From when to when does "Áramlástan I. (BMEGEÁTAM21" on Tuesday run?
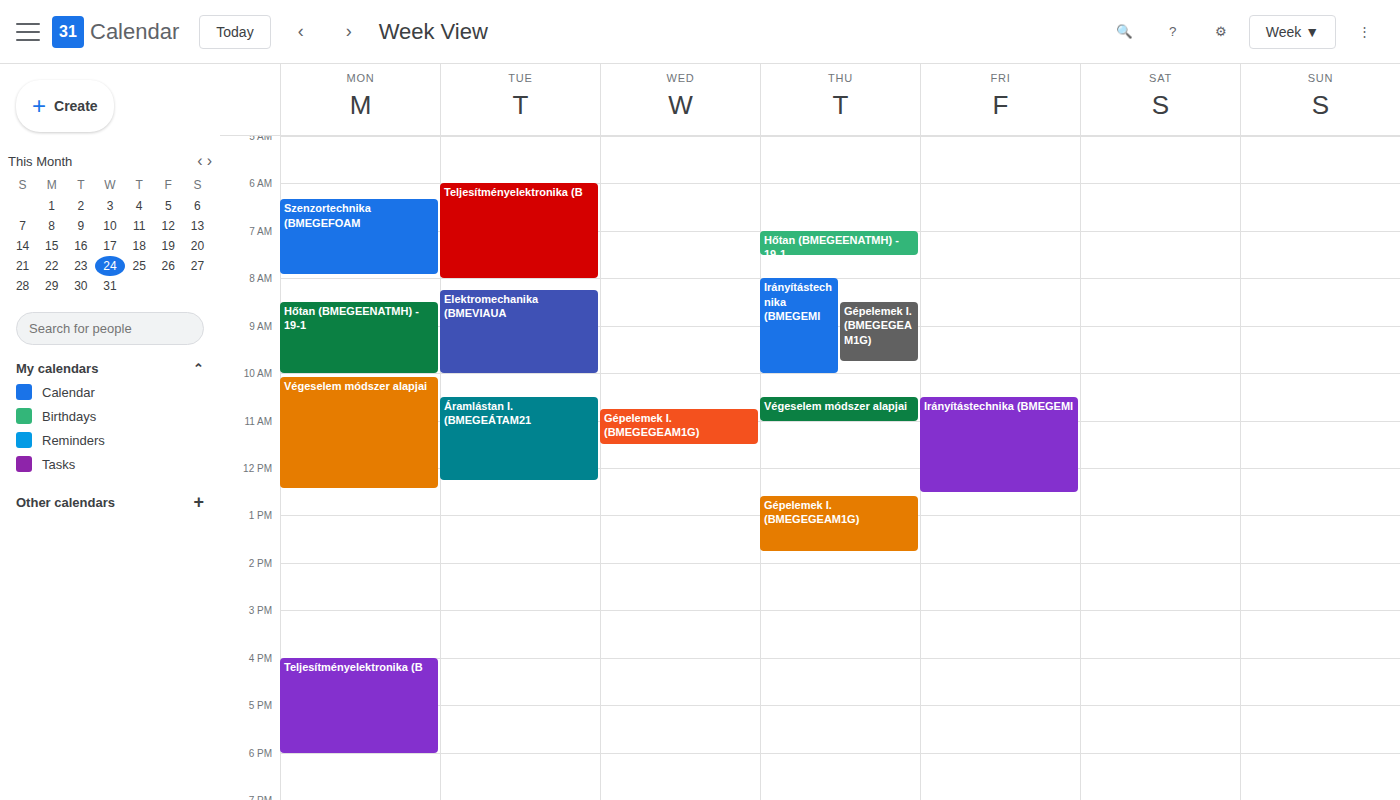
10:30 AM to 12:15 PM